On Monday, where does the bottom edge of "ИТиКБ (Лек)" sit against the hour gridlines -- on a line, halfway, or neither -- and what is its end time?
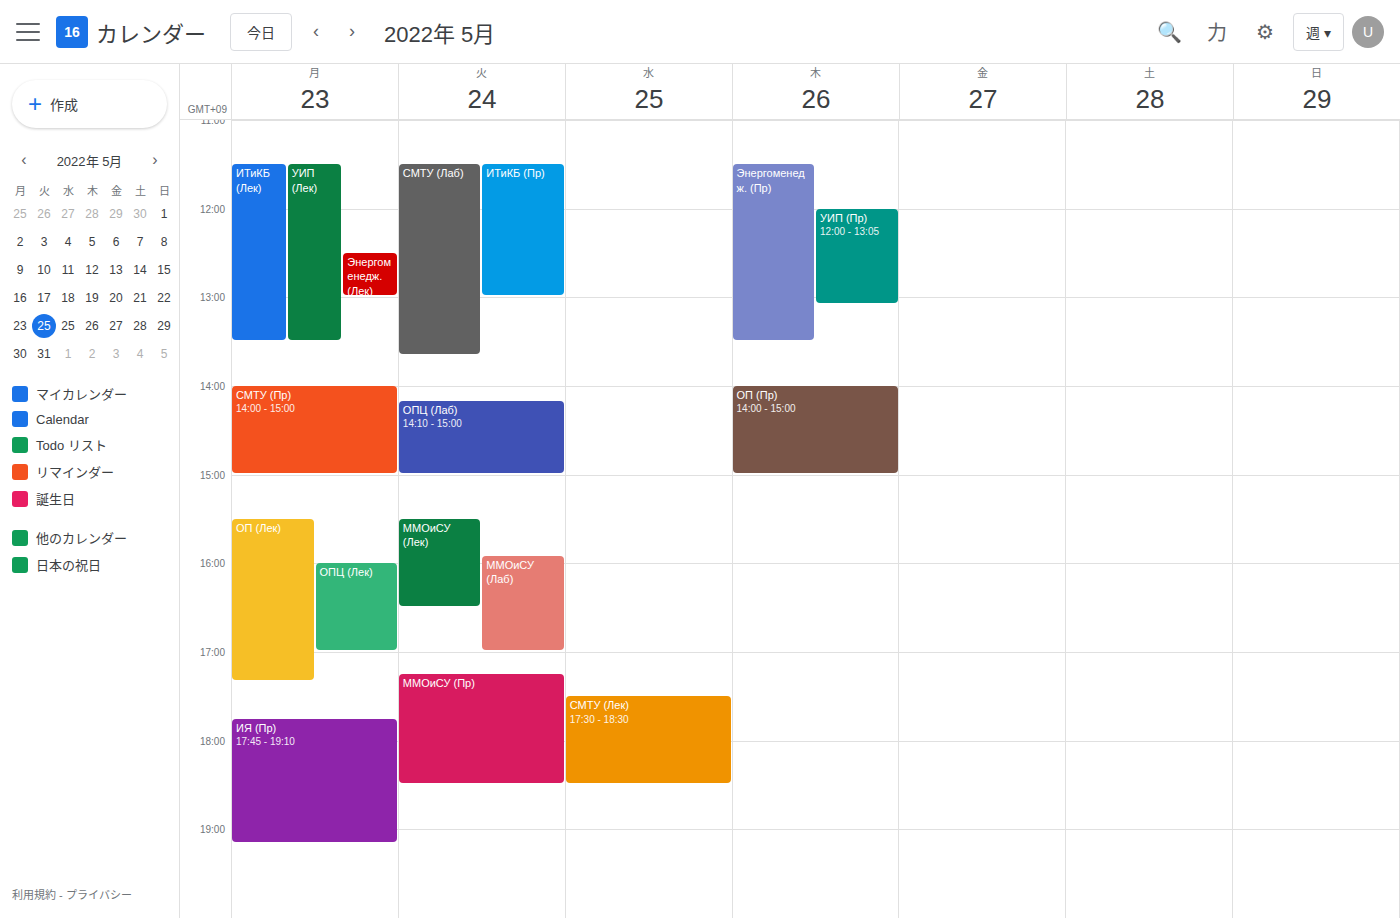
1:30 PM -- halfway between the 1 PM and 2 PM lines.